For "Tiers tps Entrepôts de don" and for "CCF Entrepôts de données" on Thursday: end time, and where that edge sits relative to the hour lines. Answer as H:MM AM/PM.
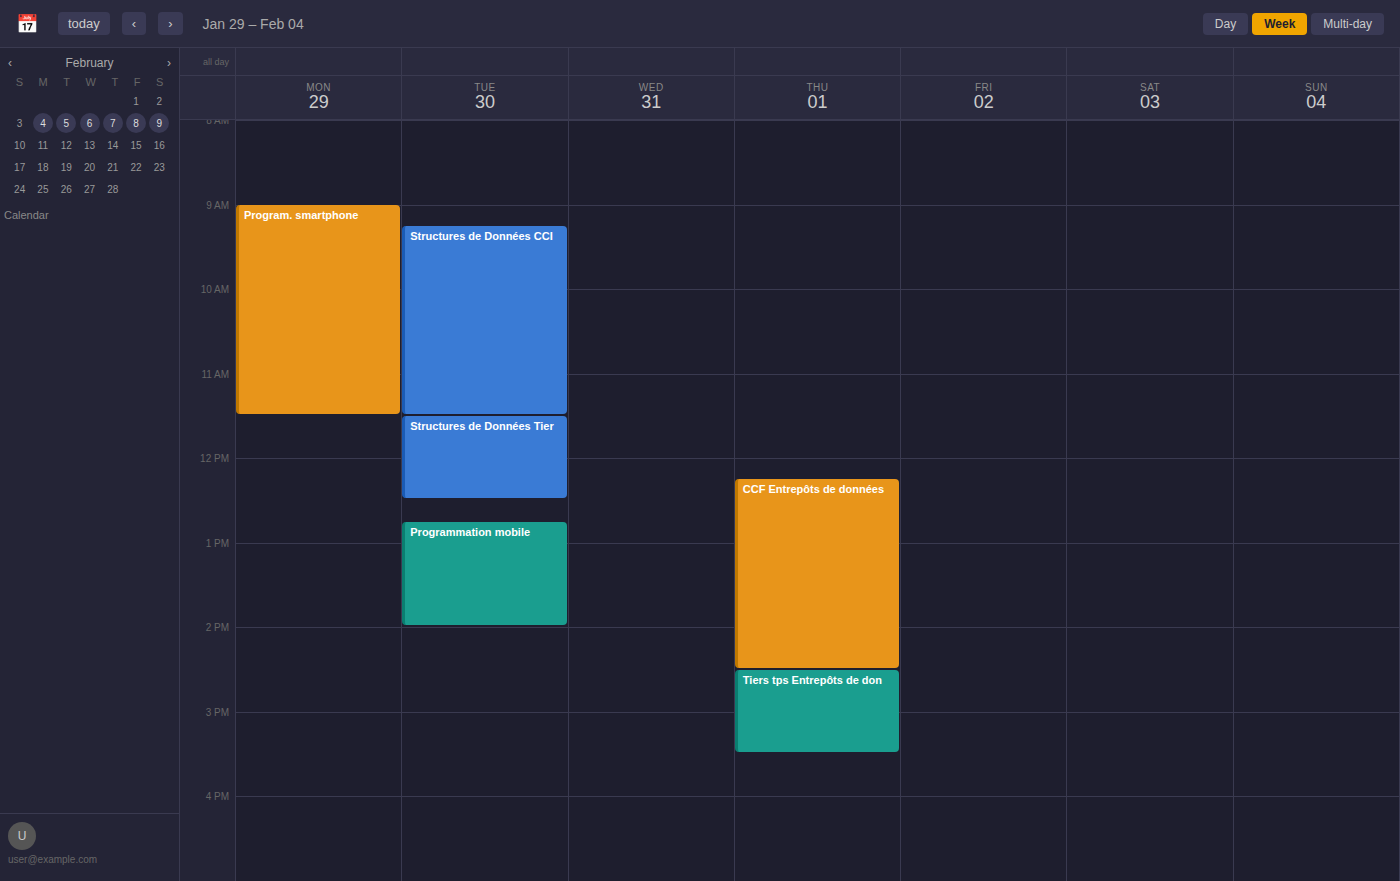
"Tiers tps Entrepôts de don": 3:30 PM, halfway between the 3 PM and 4 PM lines. "CCF Entrepôts de données": 2:30 PM, halfway between the 2 PM and 3 PM lines.